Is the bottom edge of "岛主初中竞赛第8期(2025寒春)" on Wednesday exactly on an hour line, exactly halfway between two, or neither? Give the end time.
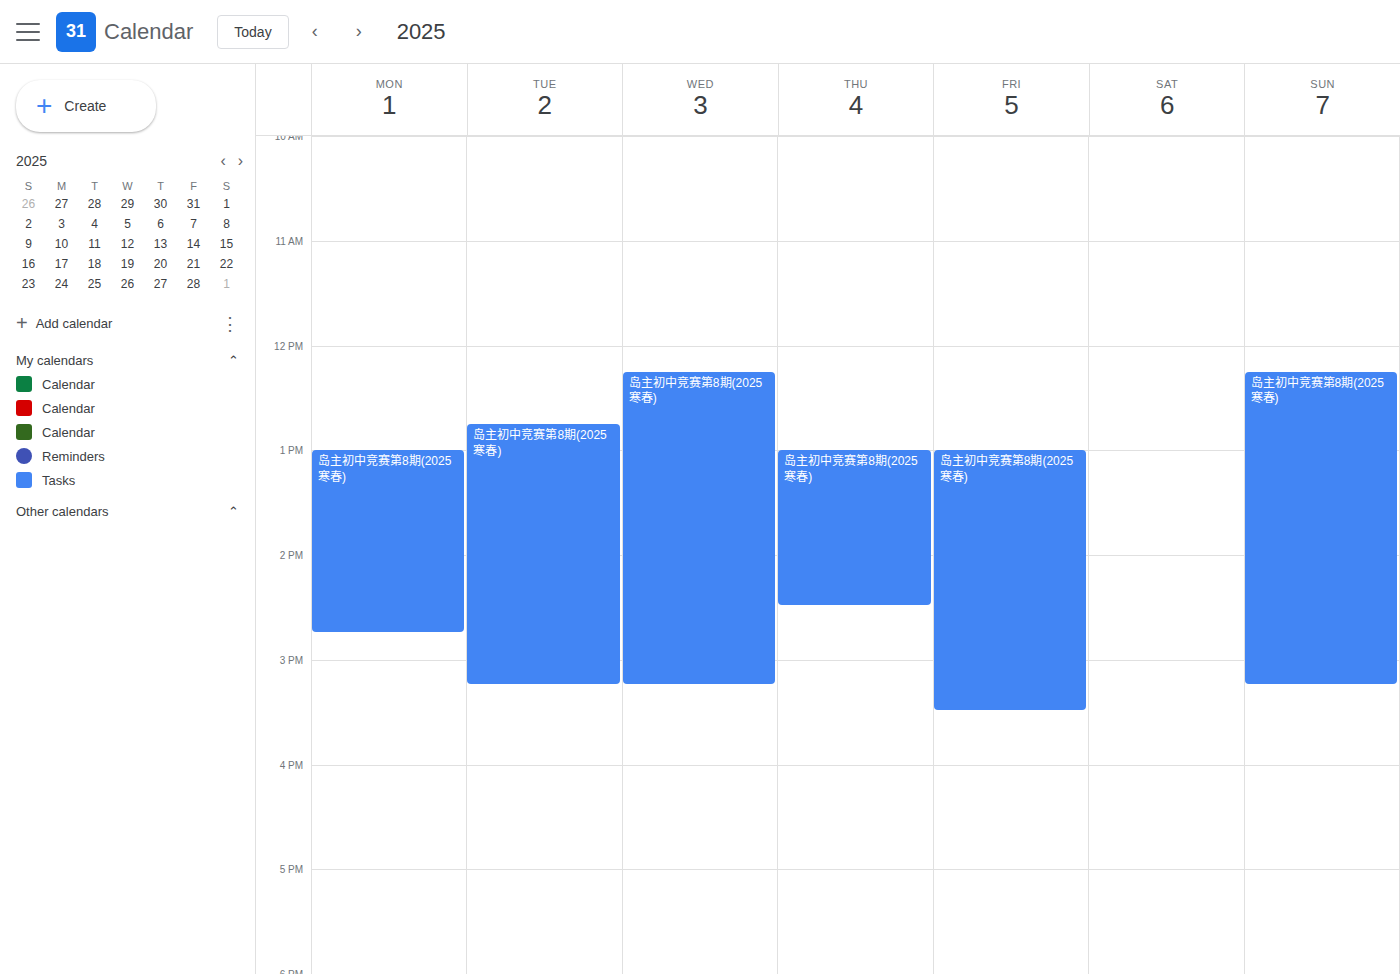
3:15 PM -- neither: a quarter of the way from the 3 PM line to the 4 PM line.